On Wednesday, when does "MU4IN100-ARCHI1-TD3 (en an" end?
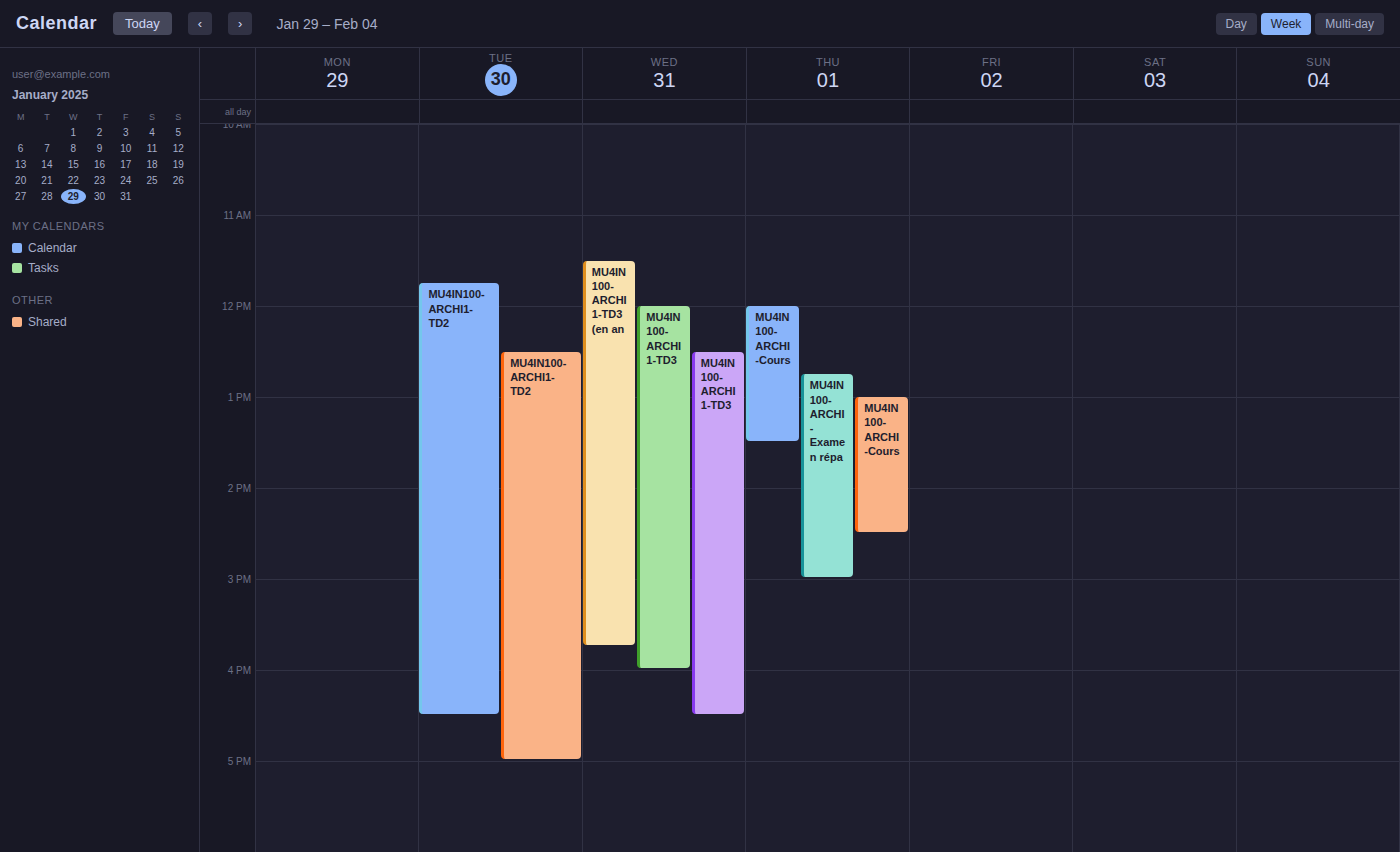
3:45 PM